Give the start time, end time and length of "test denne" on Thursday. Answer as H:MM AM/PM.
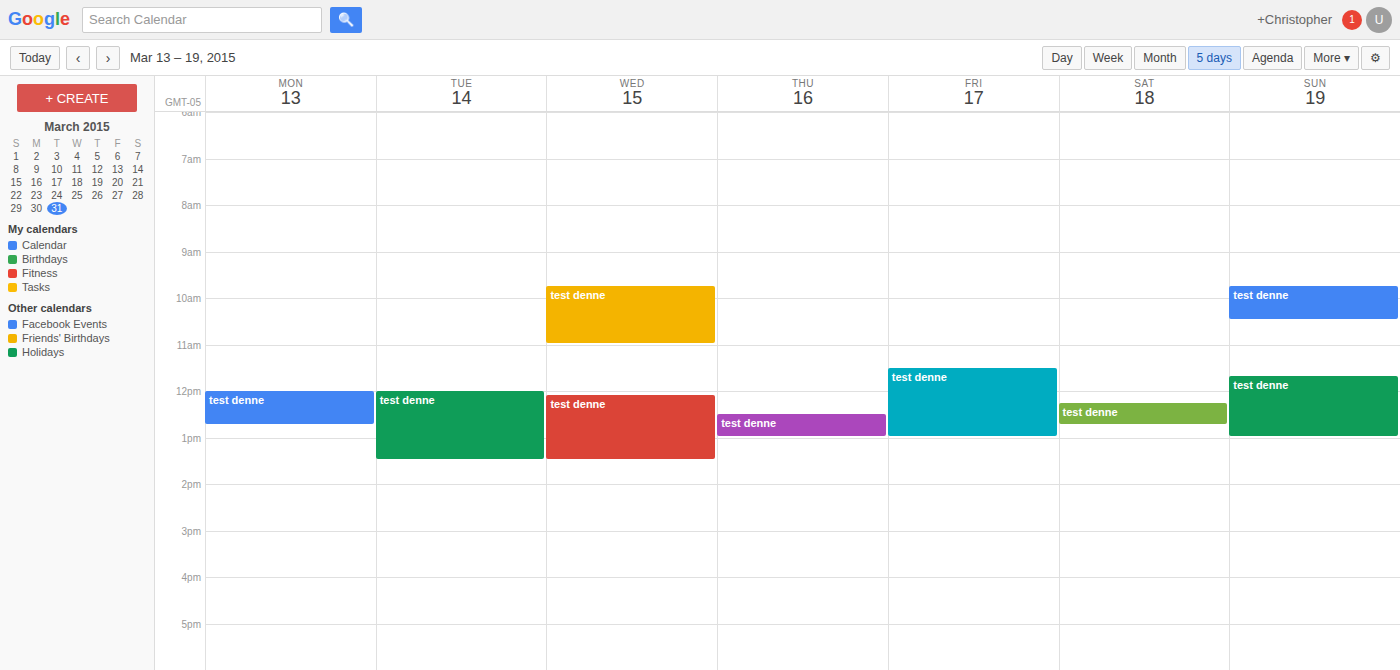
12:30 PM to 1:00 PM, 30 minutes